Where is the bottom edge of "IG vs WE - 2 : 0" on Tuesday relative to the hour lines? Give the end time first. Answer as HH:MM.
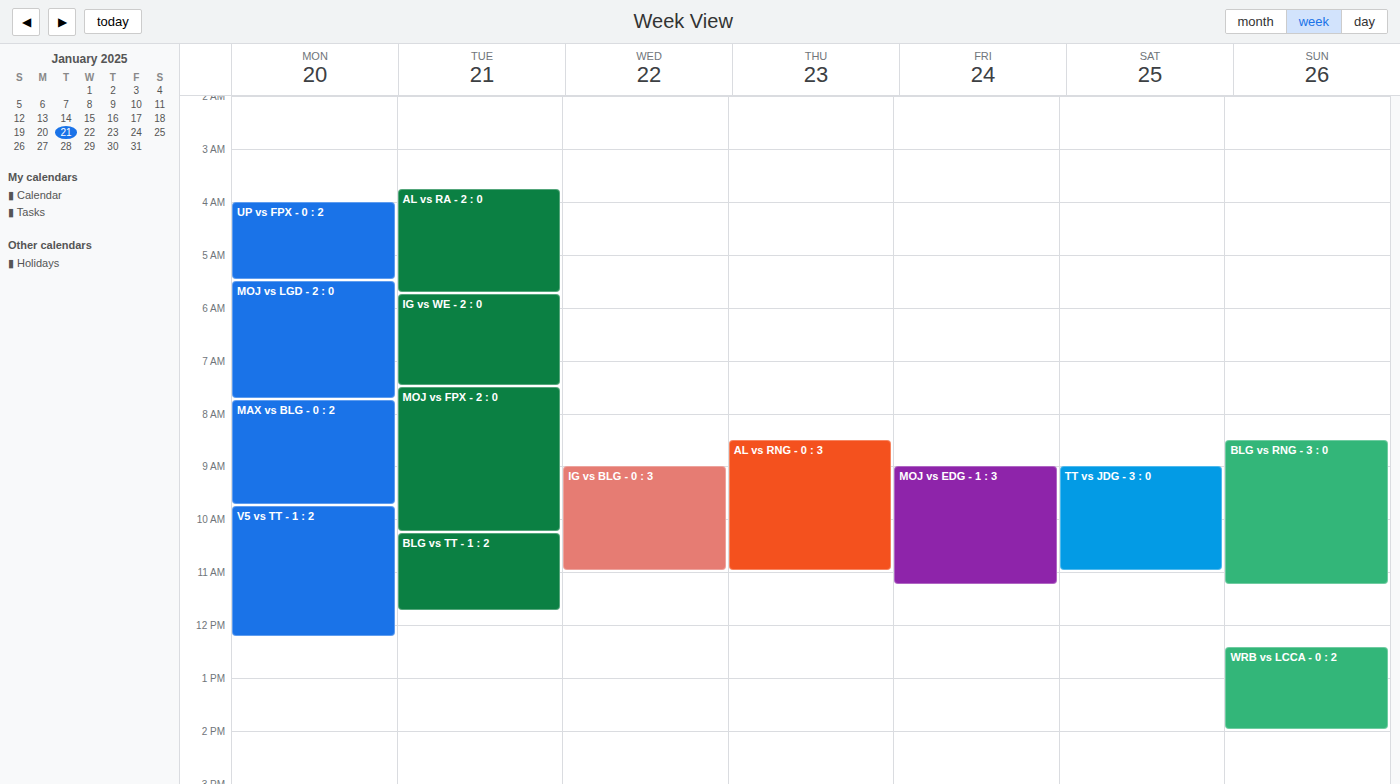
07:30 -- halfway between the 07:00 and 08:00 lines.